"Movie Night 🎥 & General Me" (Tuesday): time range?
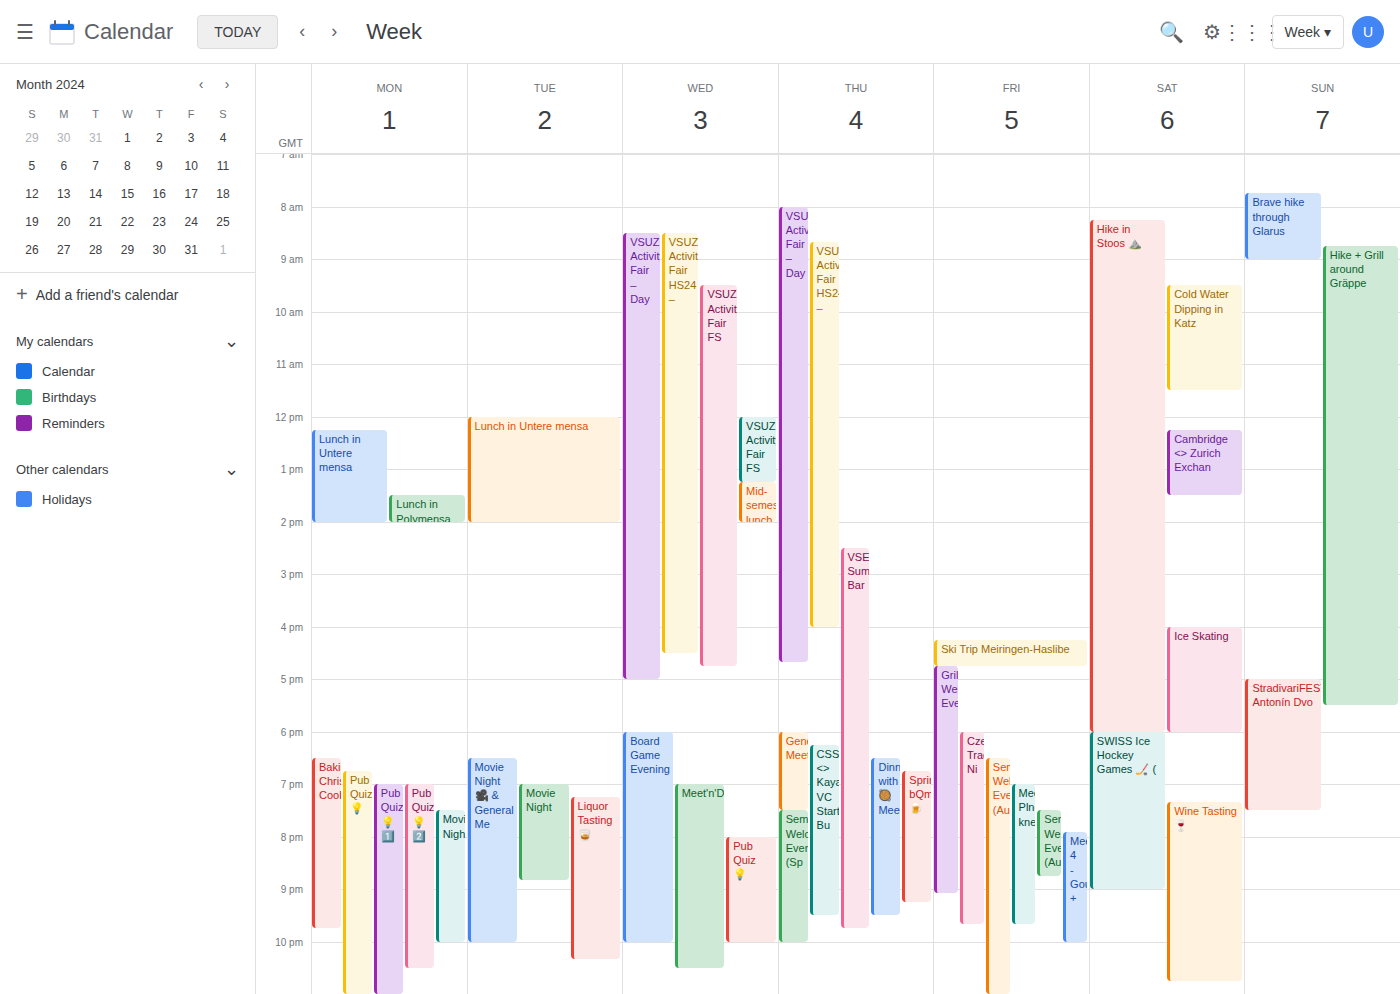
6:30 PM to 10:00 PM